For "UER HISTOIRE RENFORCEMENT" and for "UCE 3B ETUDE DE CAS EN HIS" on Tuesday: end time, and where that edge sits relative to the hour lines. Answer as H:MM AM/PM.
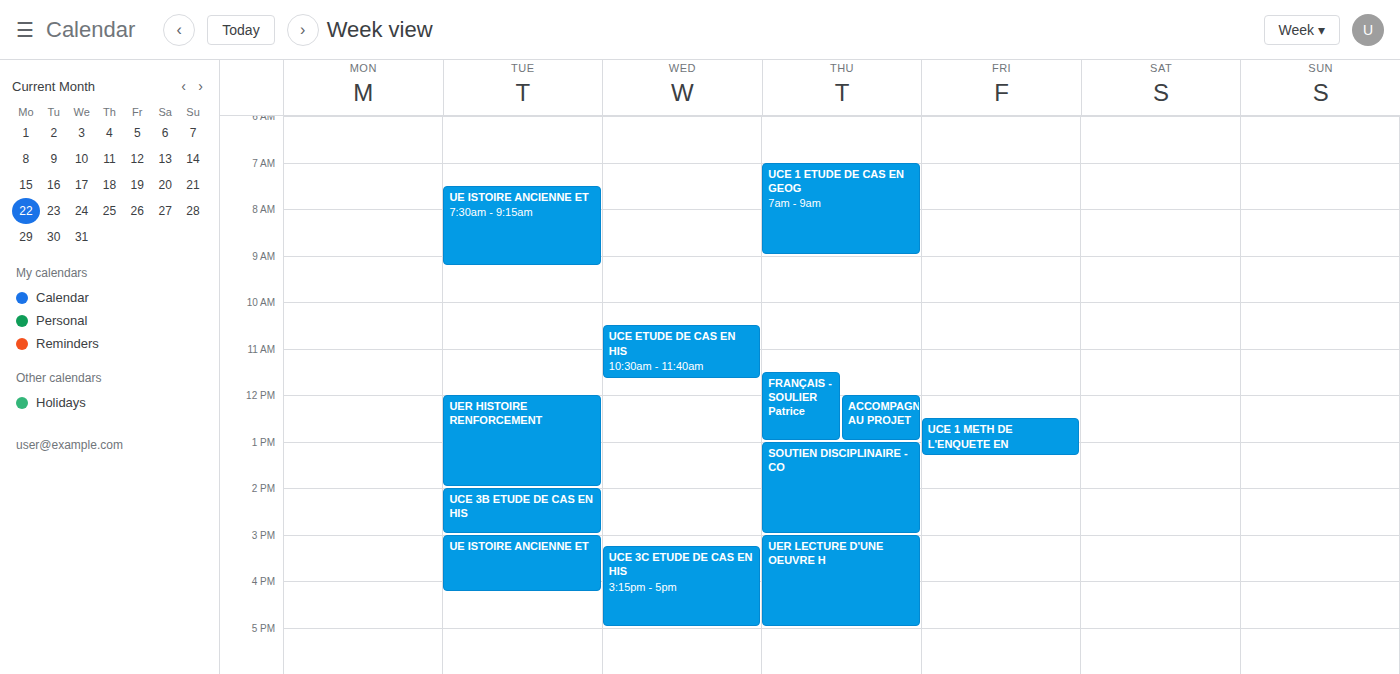
"UER HISTOIRE RENFORCEMENT": 2:00 PM, exactly on the 2 PM line. "UCE 3B ETUDE DE CAS EN HIS": 3:00 PM, exactly on the 3 PM line.